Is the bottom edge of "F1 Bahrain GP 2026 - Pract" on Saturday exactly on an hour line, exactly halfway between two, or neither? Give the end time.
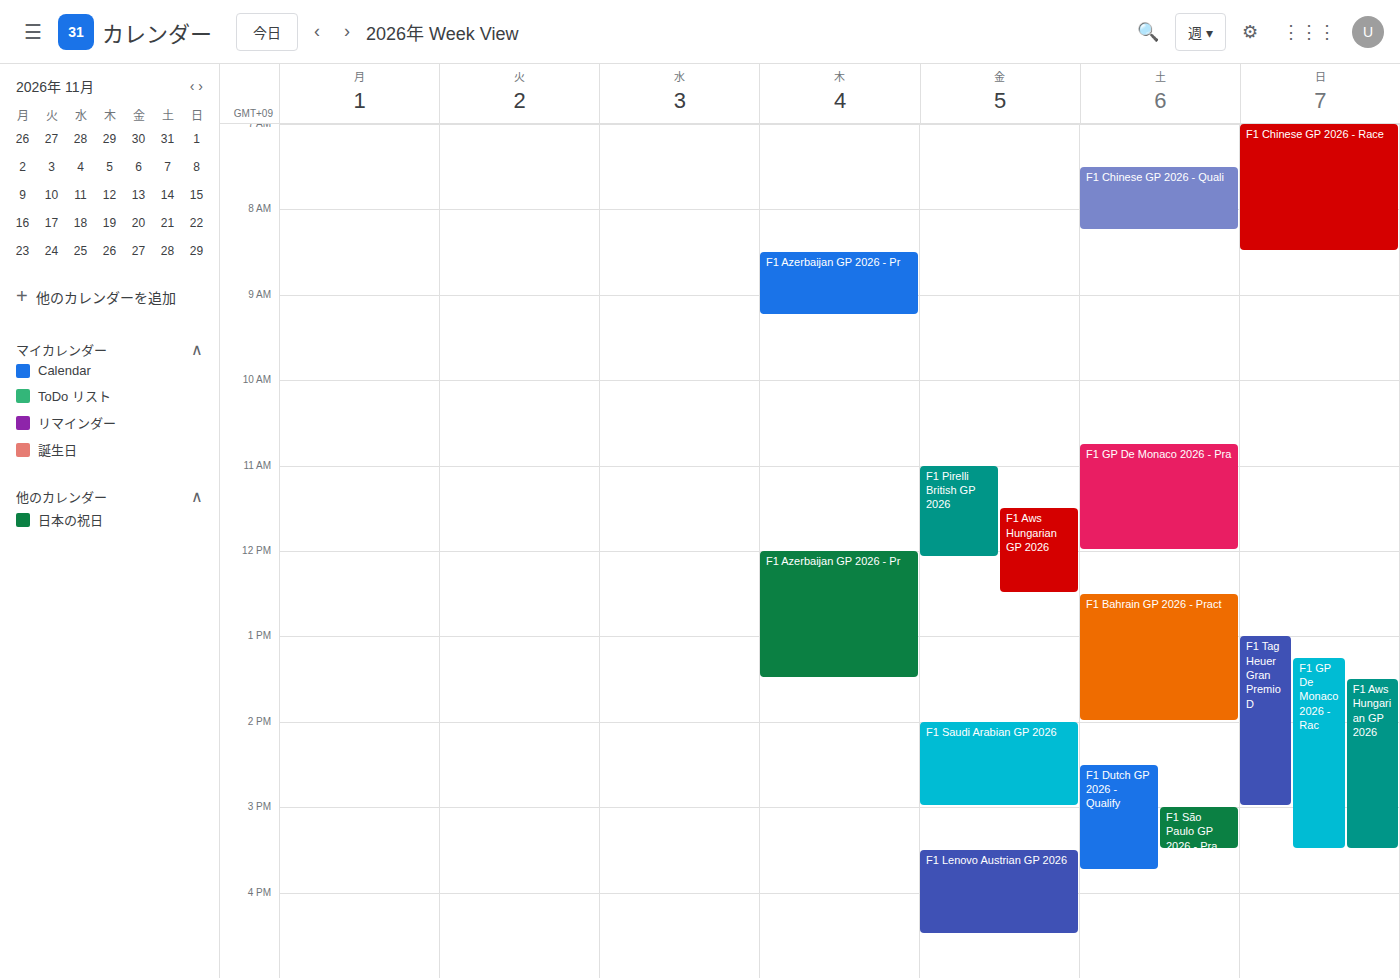
2:00 PM -- exactly on the 2 PM line.